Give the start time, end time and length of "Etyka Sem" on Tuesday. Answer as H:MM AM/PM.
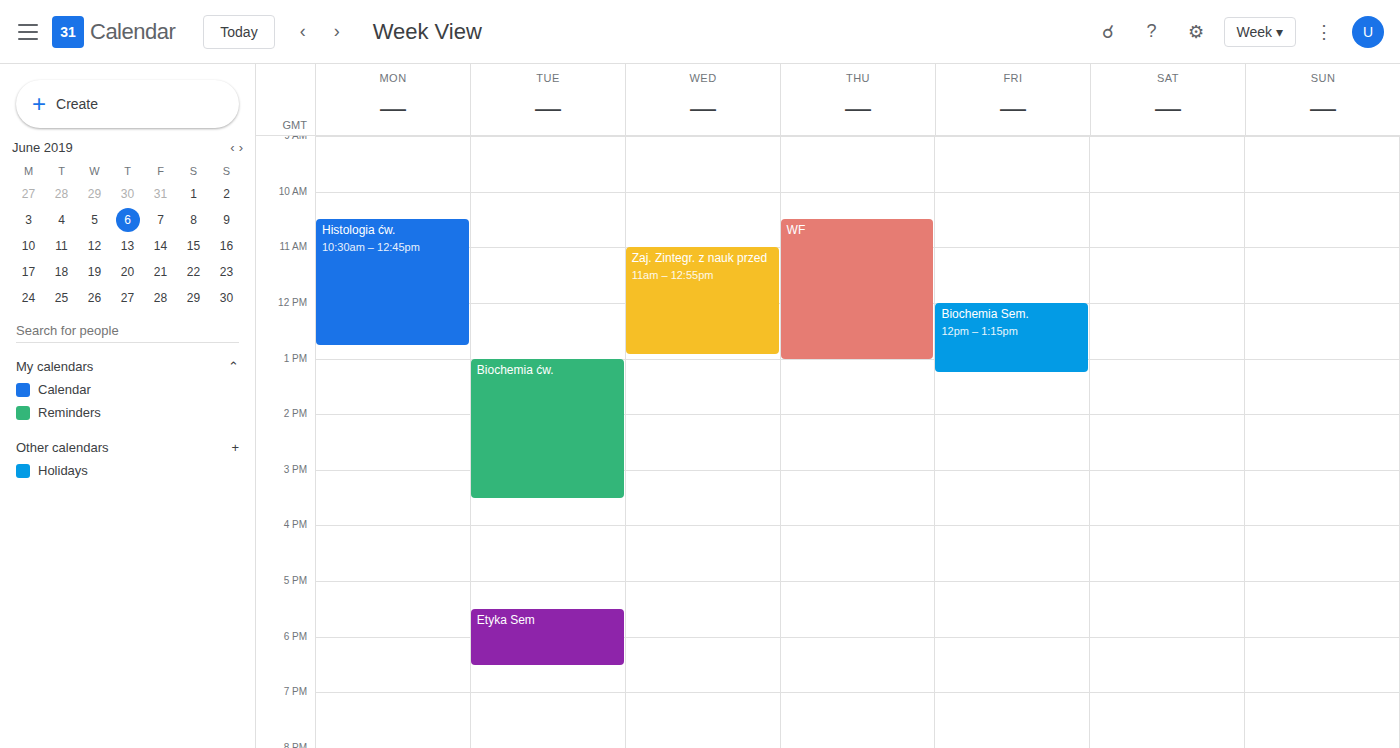
5:30 PM to 6:30 PM, 1 hour